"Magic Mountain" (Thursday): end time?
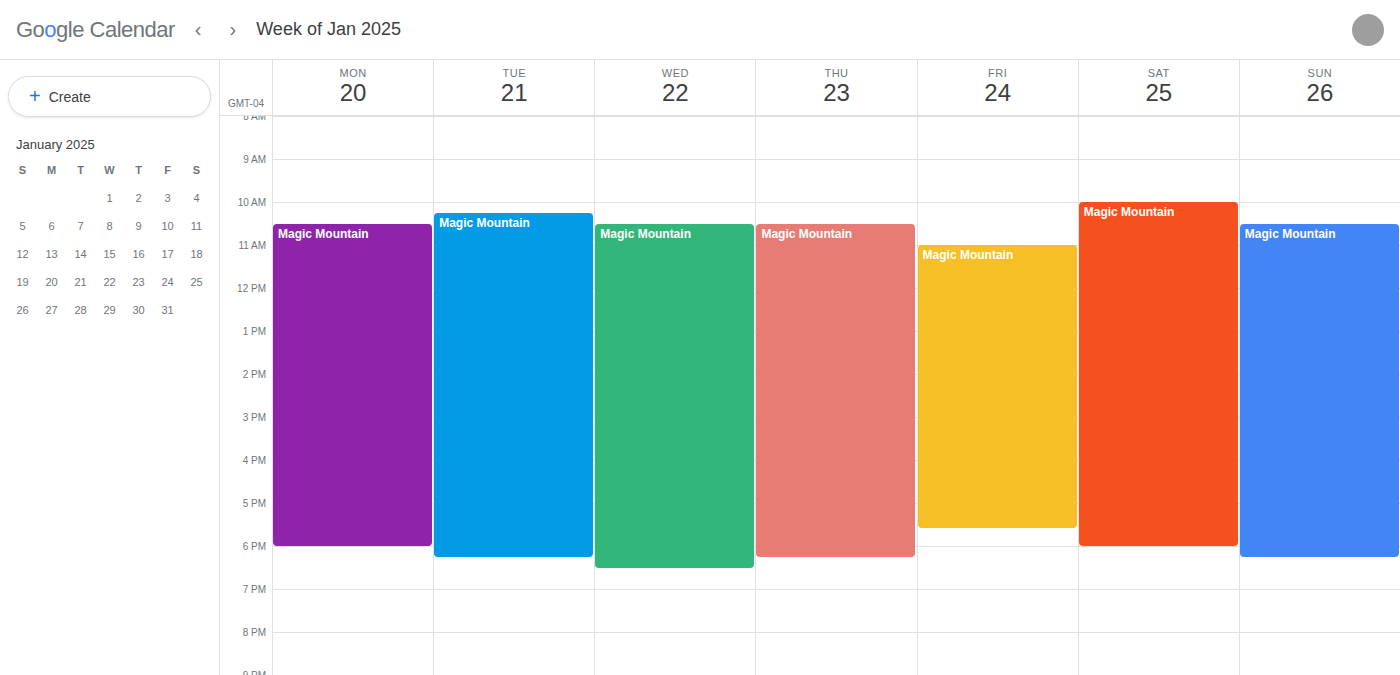
6:15 PM